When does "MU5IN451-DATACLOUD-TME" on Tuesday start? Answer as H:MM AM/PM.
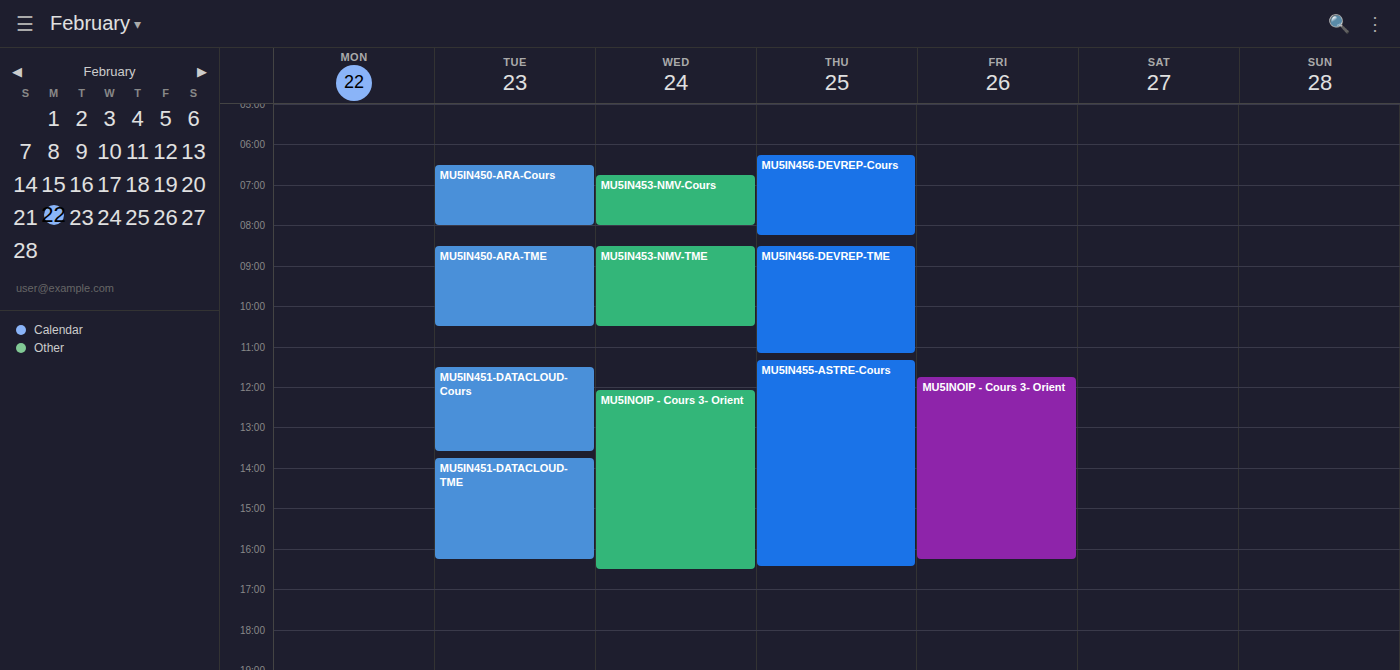
1:45 PM